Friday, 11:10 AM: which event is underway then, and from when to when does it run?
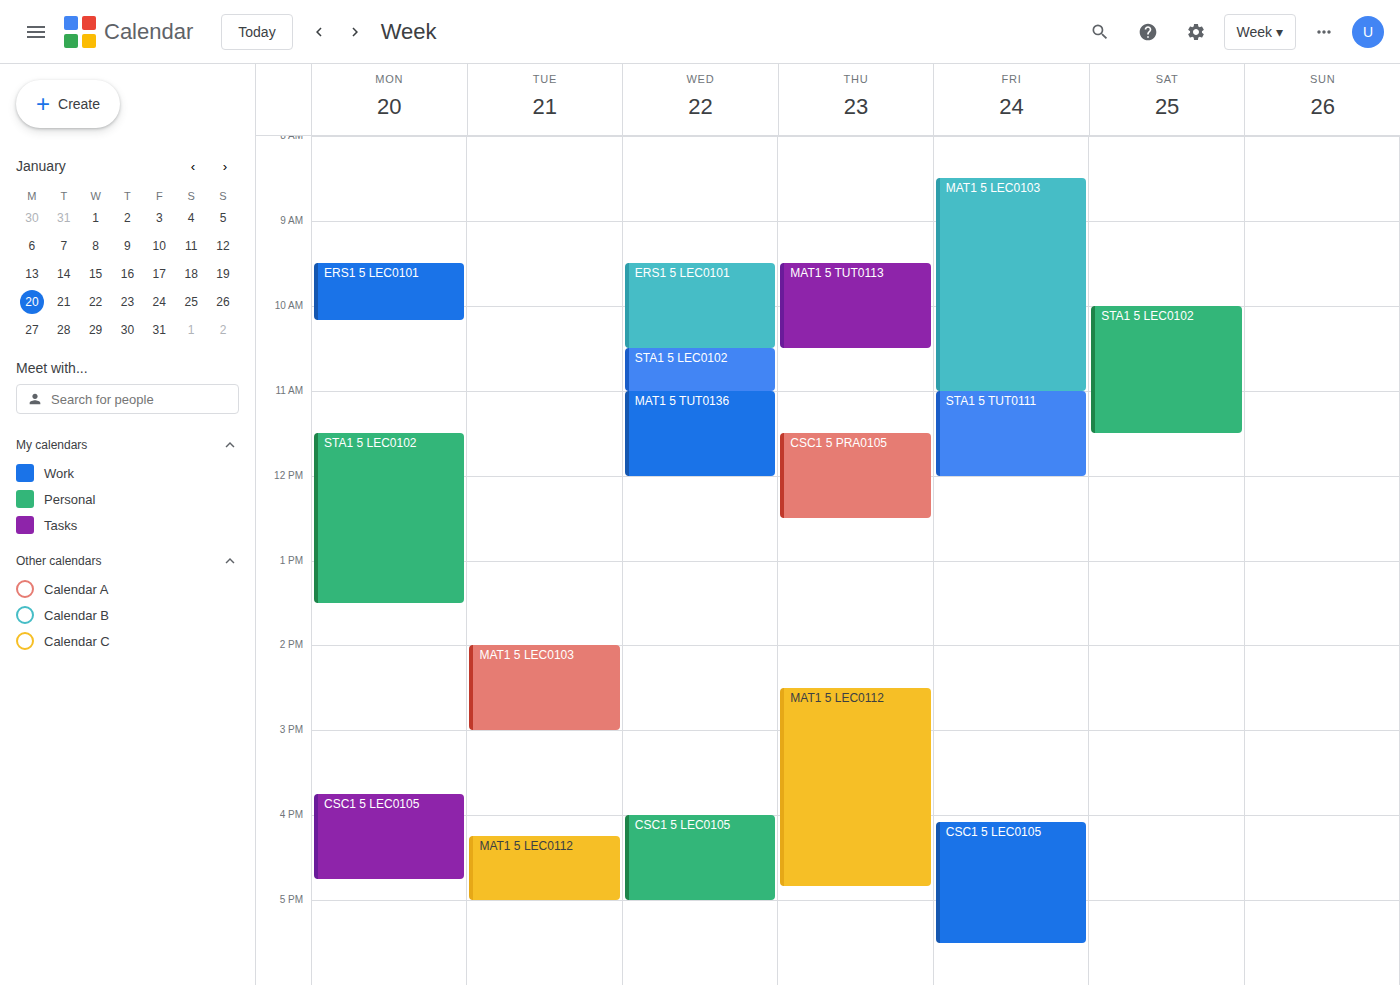
"STA1 5 TUT0111", 11:00 AM to 12:00 PM